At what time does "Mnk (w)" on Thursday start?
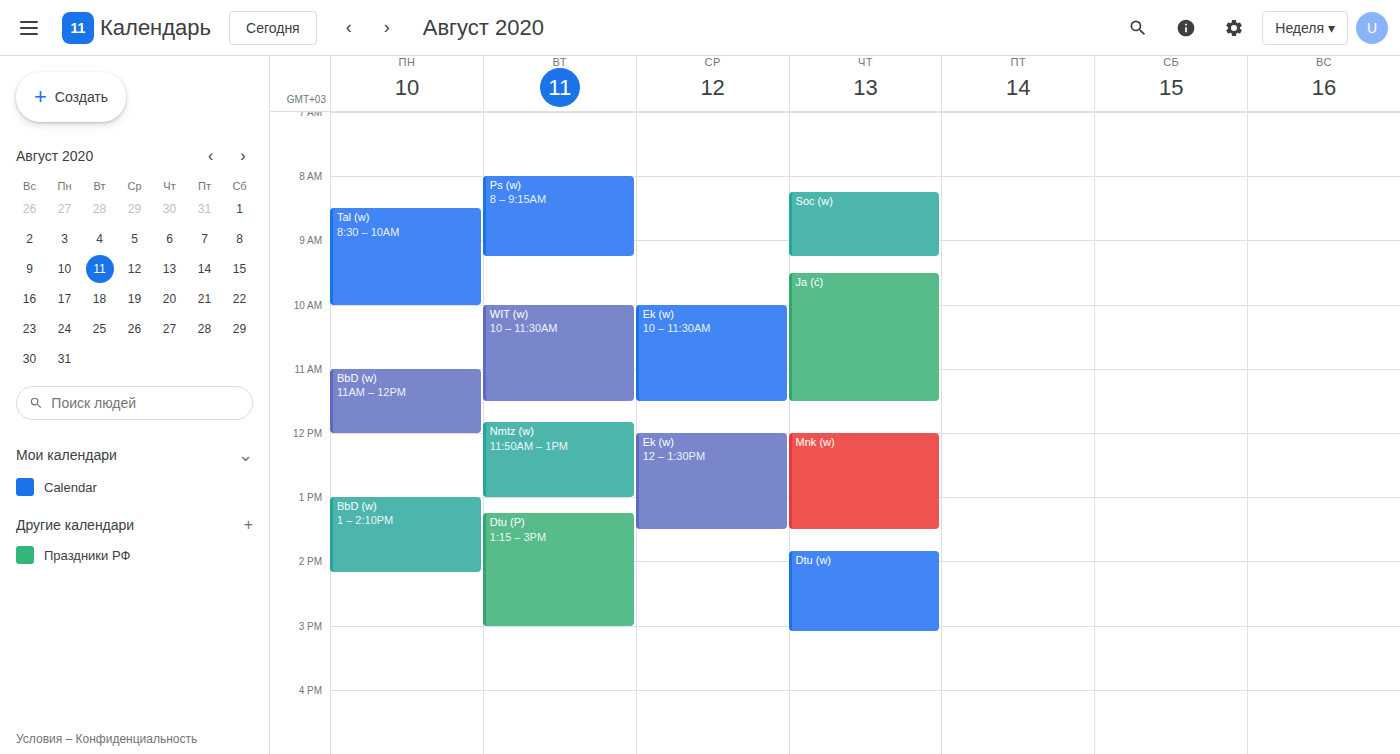
12:00